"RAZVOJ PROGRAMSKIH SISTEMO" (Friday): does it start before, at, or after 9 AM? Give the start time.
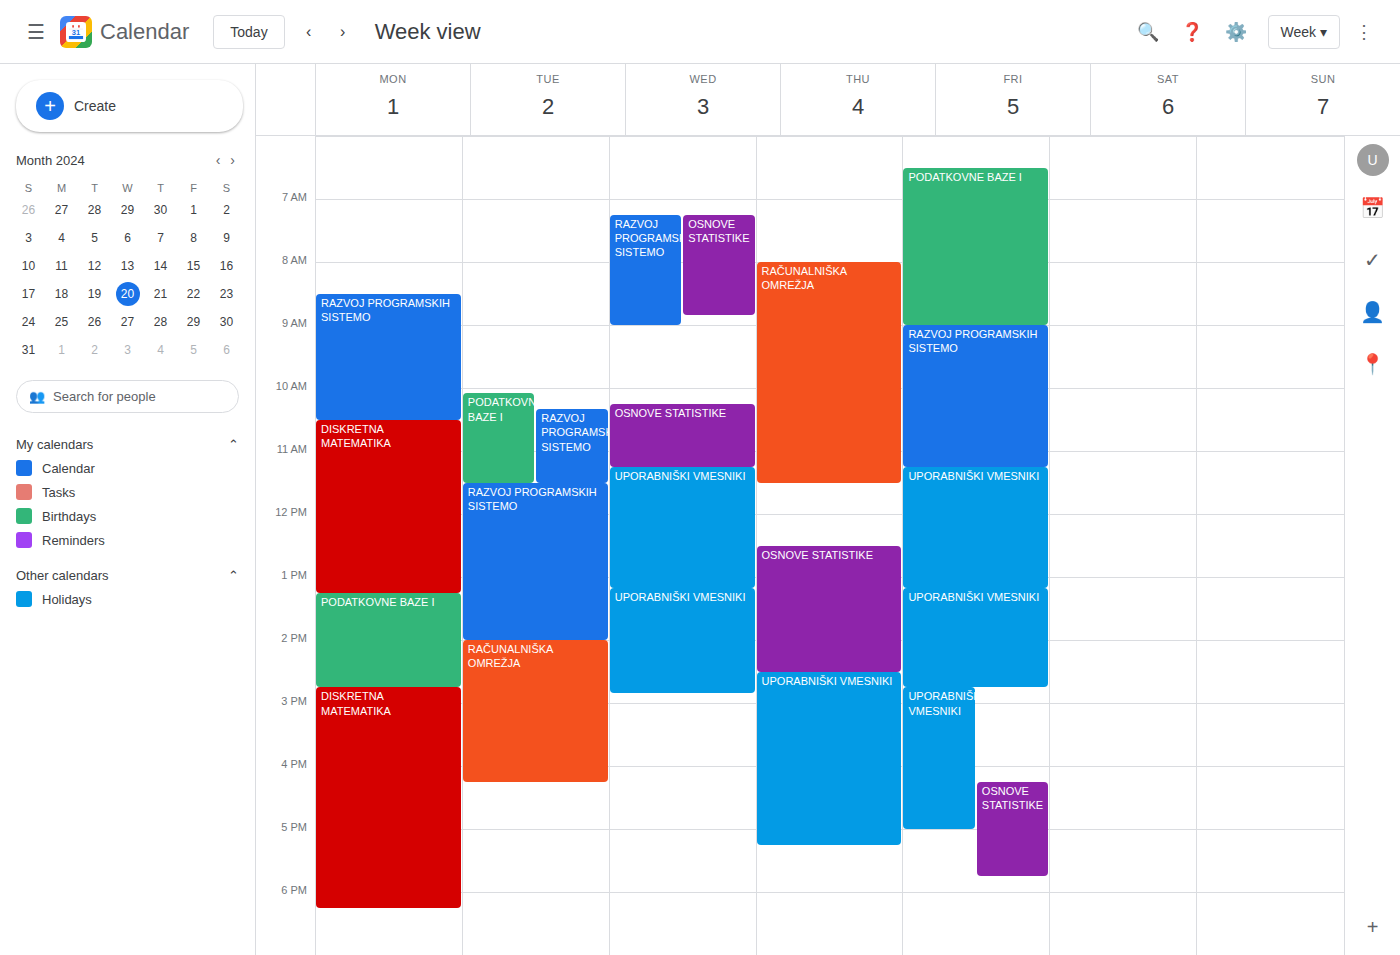
9:00 AM -- exactly at 9 AM, on the 9 AM line.